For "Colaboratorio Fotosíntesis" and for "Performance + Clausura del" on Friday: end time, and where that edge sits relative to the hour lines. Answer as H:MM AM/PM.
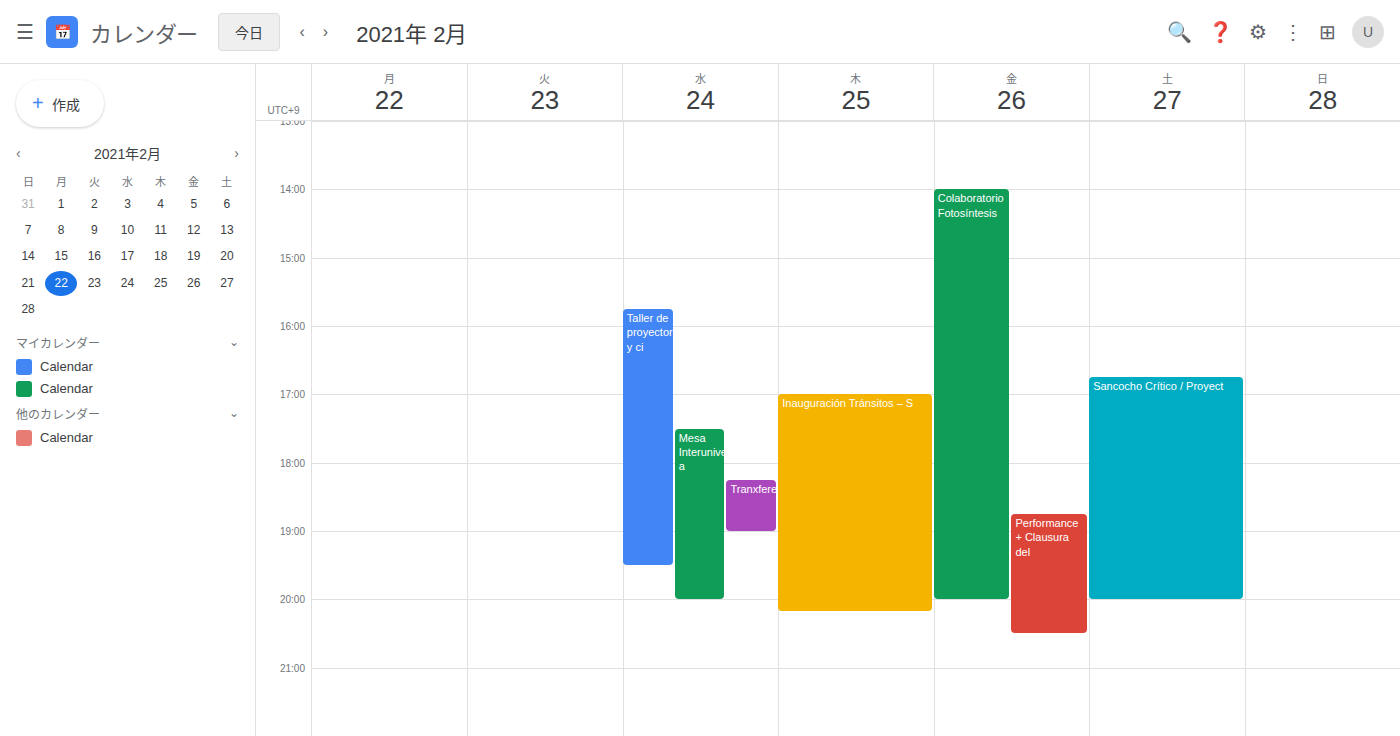
"Colaboratorio Fotosíntesis": 8:00 PM, exactly on the 8 PM line. "Performance + Clausura del": 8:30 PM, halfway between the 8 PM and 9 PM lines.